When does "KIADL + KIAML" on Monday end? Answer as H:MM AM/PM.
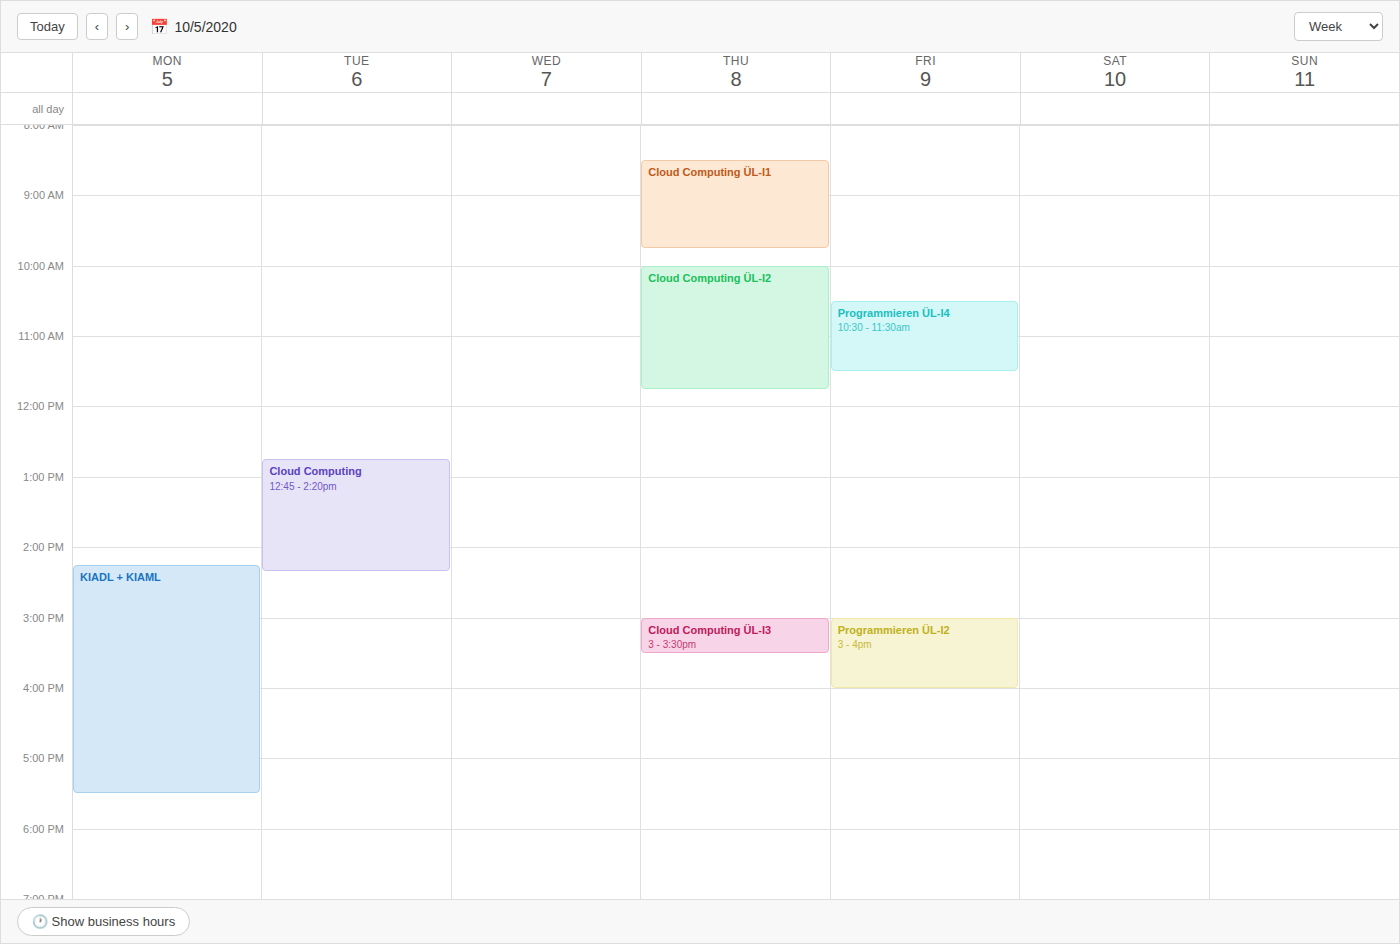
5:30 PM